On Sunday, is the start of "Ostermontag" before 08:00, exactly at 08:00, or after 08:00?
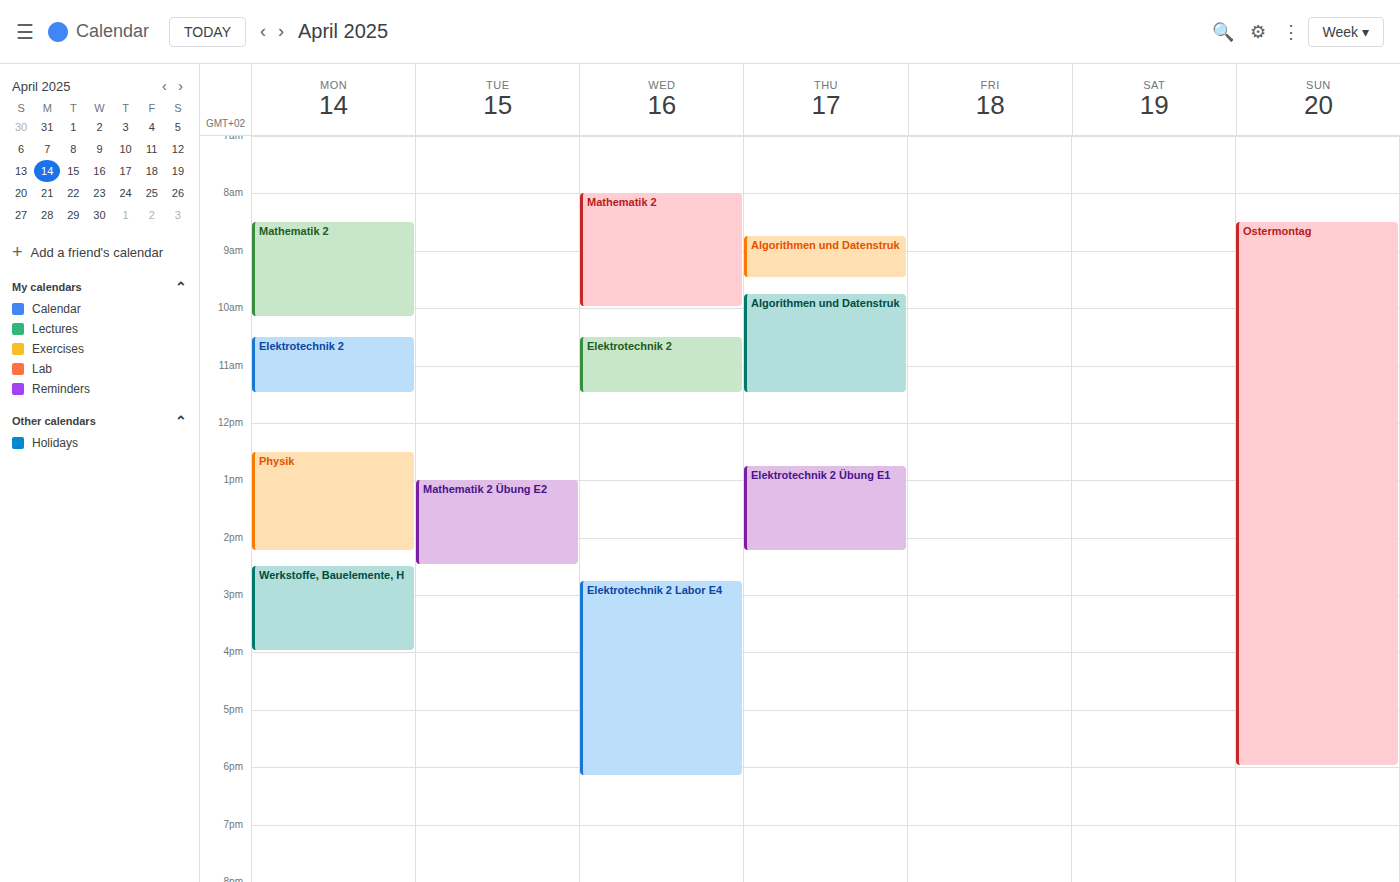
08:30 -- after 08:00, 30 minutes below the 08:00 line.